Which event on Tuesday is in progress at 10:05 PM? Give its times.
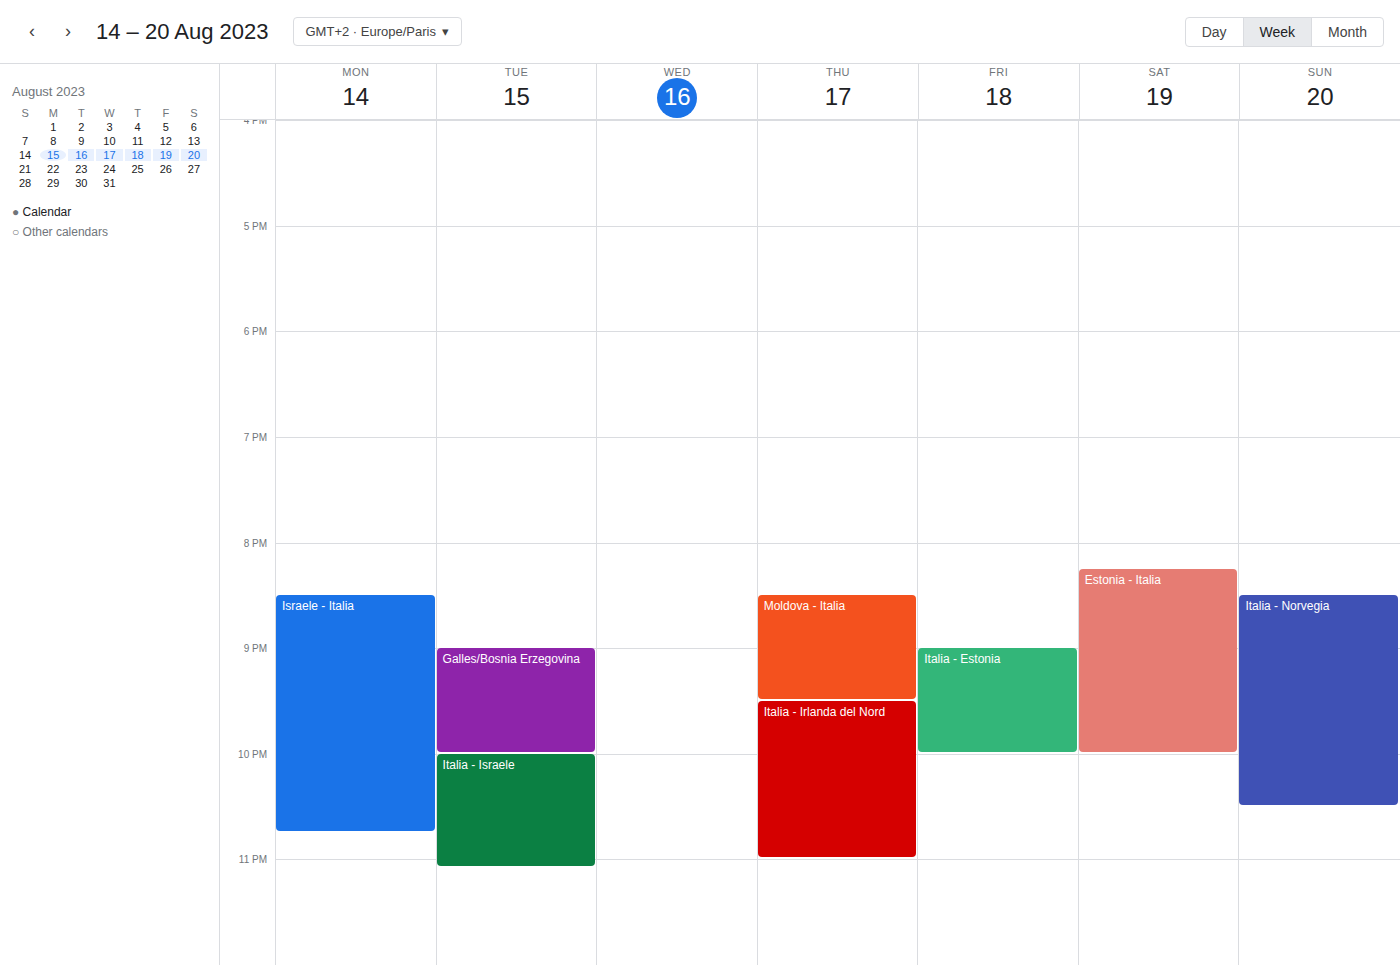
"Italia - Israele", 10:00 PM to 11:05 PM